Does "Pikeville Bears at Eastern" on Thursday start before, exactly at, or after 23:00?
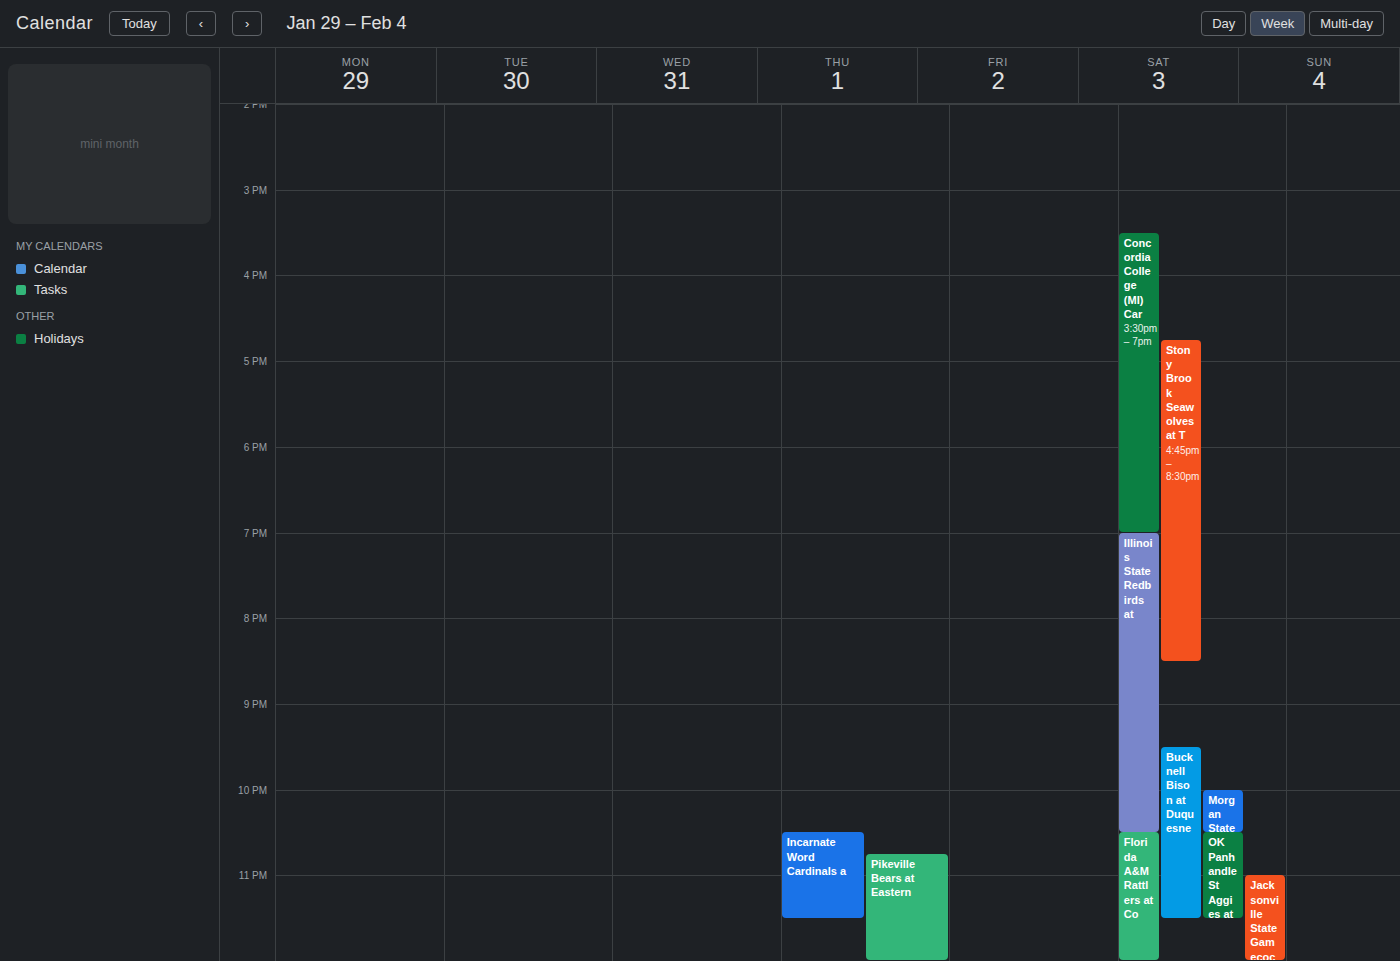
22:45 -- before 23:00, 15 minutes above the 23:00 line.